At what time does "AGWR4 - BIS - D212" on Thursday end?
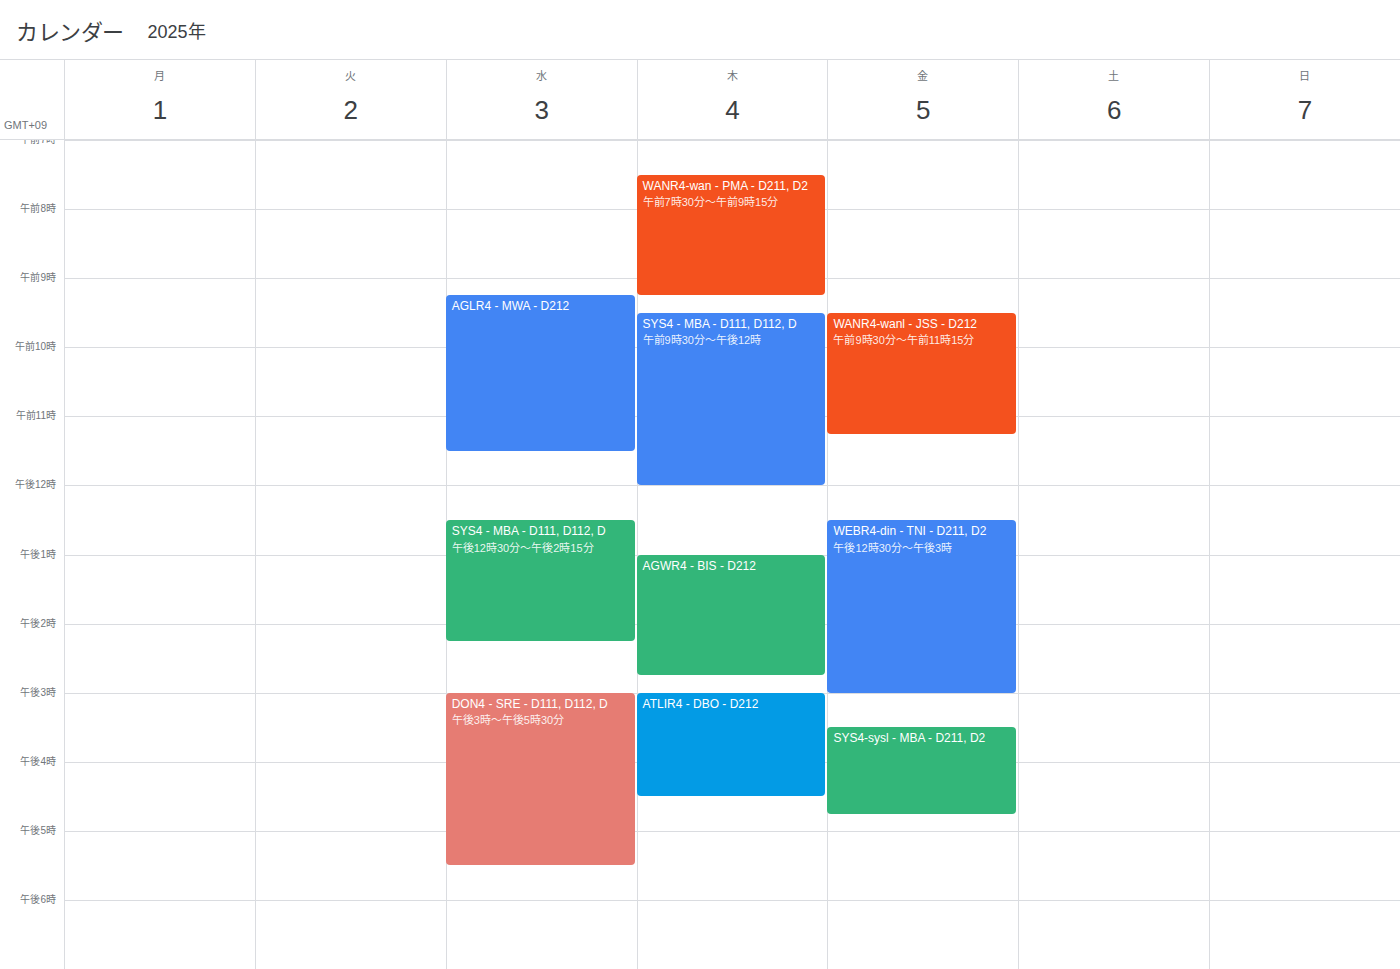
14:45